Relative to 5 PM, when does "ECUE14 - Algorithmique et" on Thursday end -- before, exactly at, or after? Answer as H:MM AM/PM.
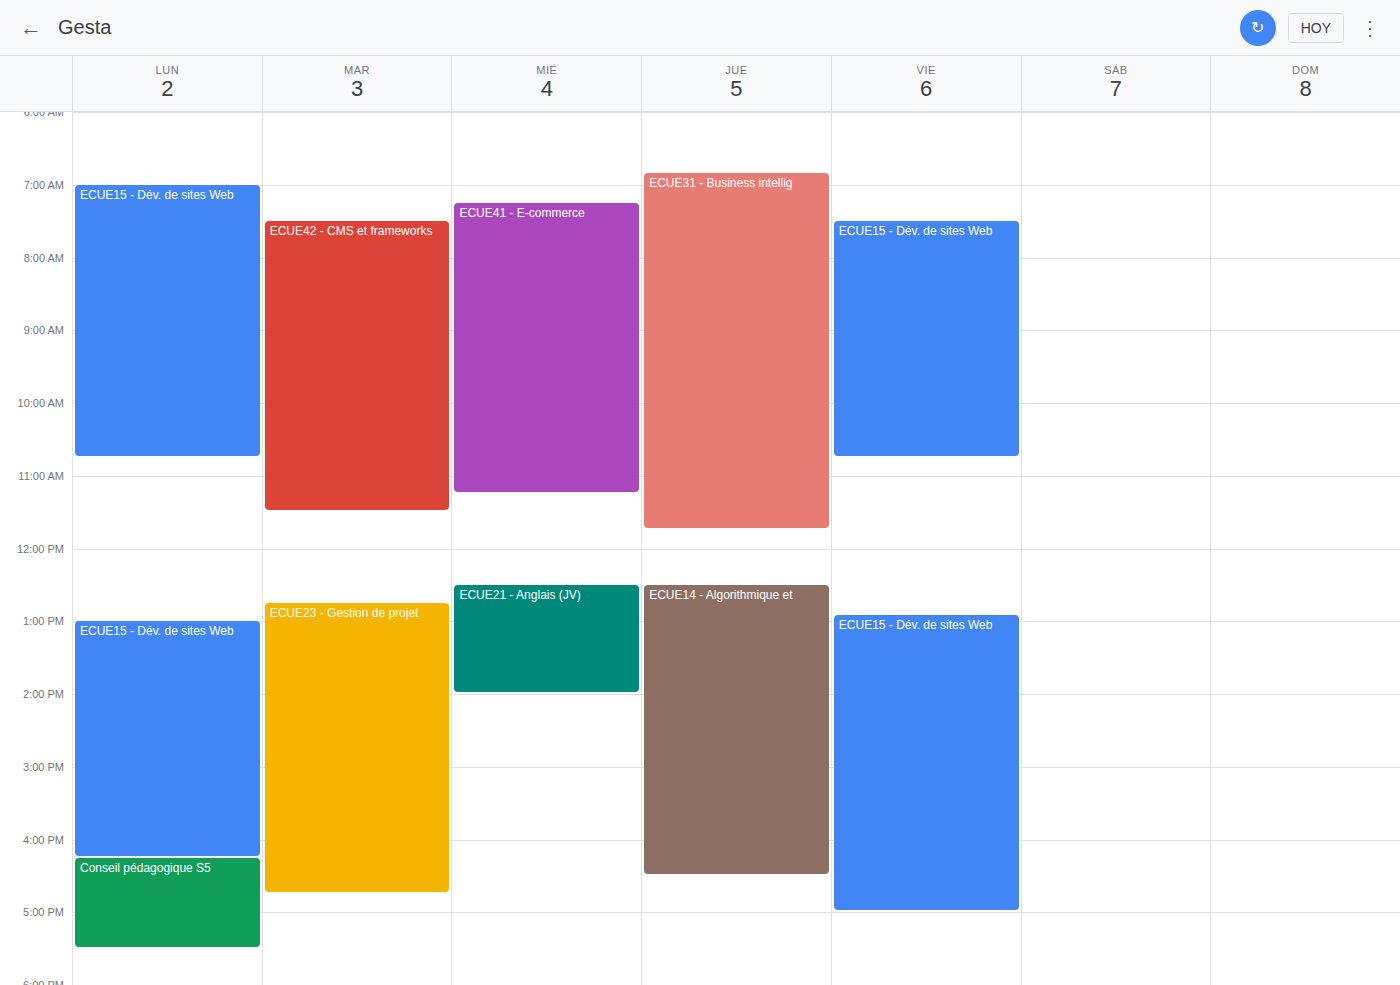
4:30 PM -- before 5 PM, 30 minutes above the 5 PM line.